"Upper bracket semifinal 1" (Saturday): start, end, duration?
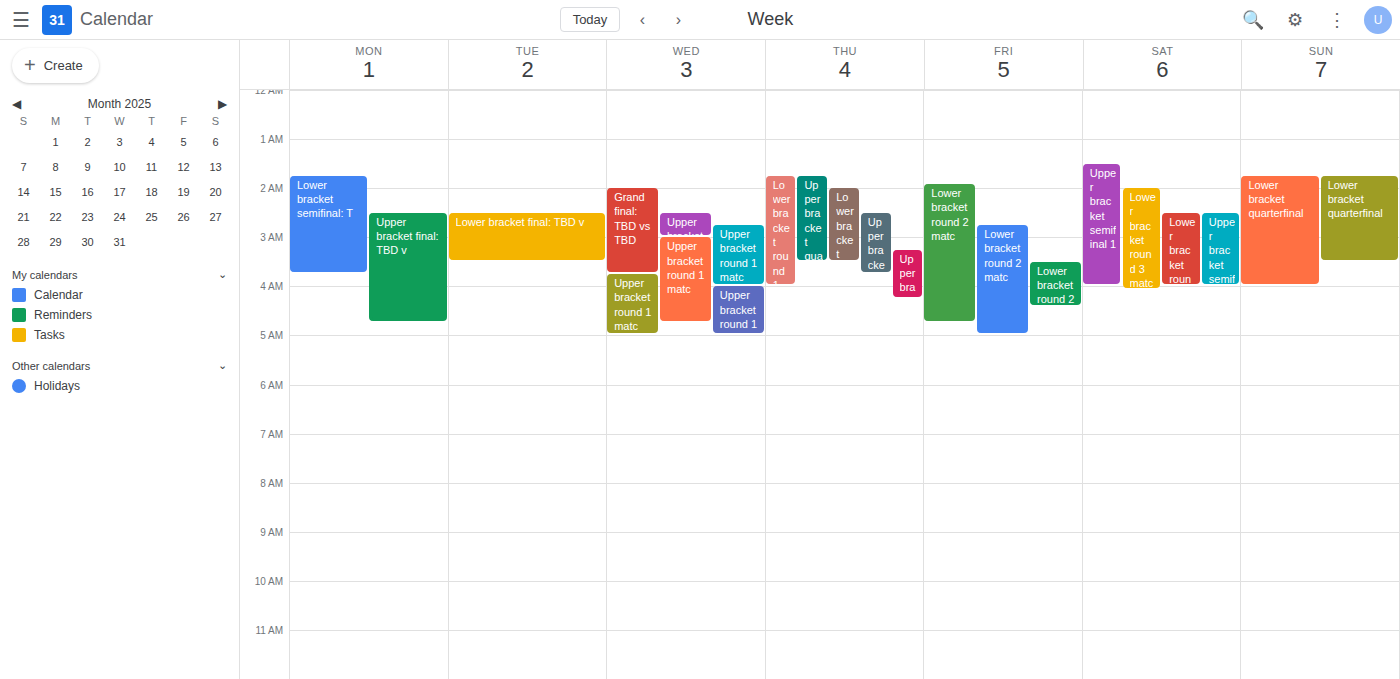
1:30 AM to 4:00 AM, 2 hours 30 minutes